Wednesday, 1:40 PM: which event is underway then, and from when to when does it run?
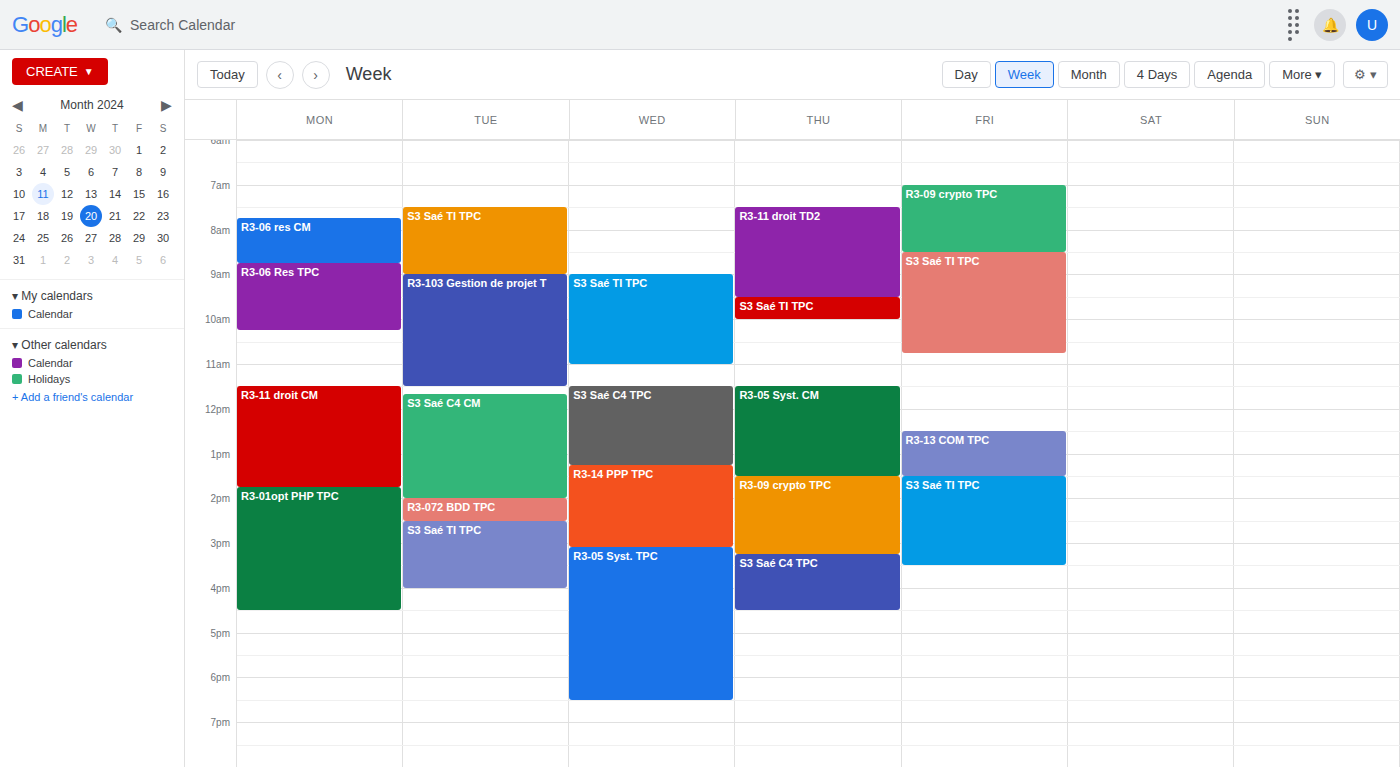
"R3-14 PPP TPC", 1:15 PM to 3:05 PM